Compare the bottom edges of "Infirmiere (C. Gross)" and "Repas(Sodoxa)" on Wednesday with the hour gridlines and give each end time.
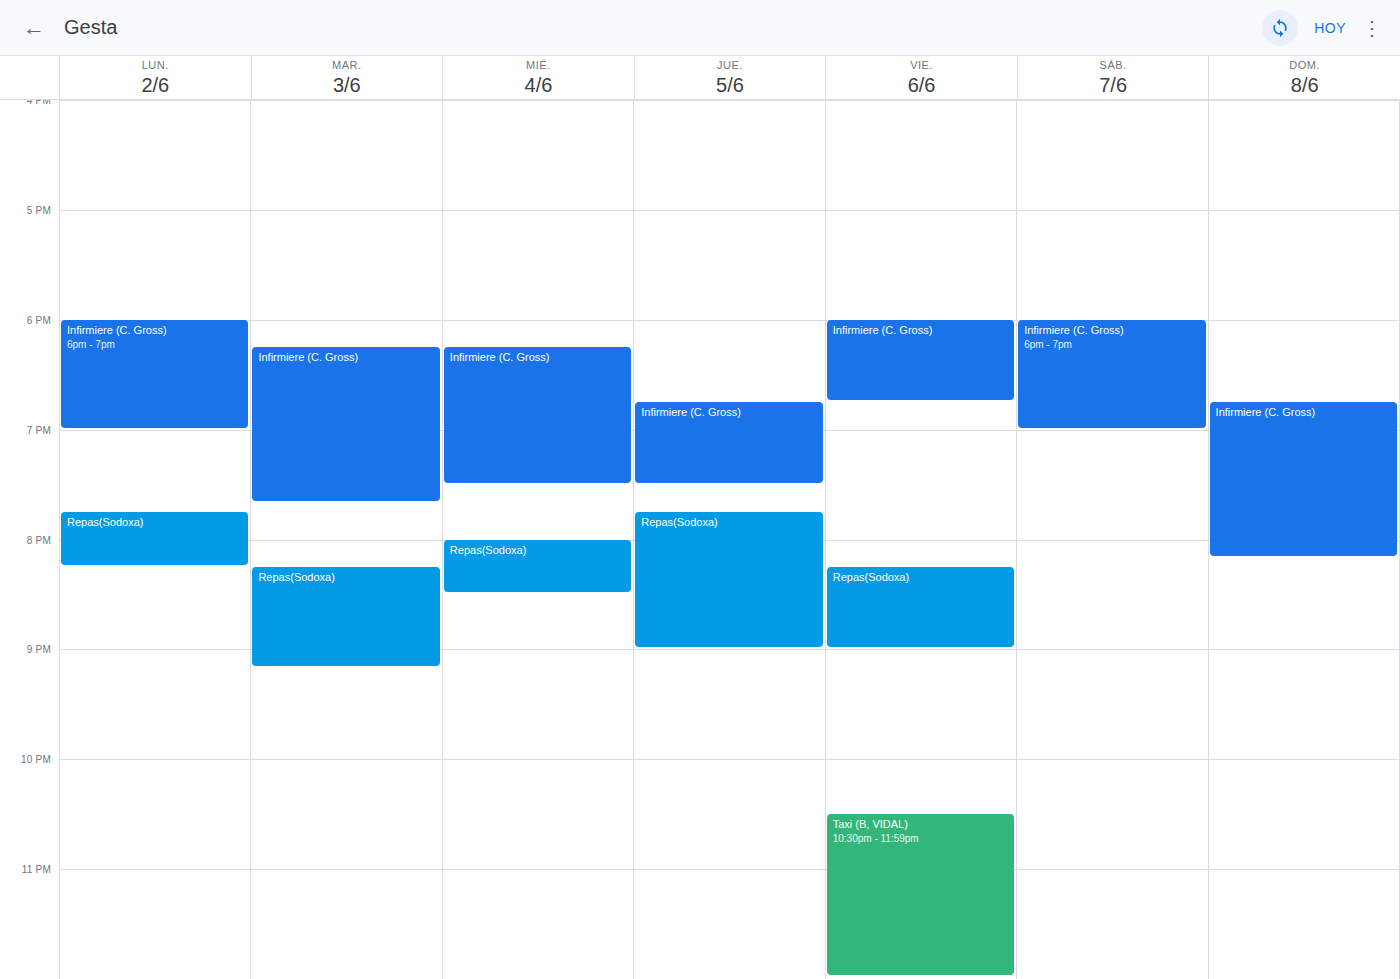
"Infirmiere (C. Gross)": 7:30 PM, halfway between the 7 PM and 8 PM lines. "Repas(Sodoxa)": 8:30 PM, halfway between the 8 PM and 9 PM lines.